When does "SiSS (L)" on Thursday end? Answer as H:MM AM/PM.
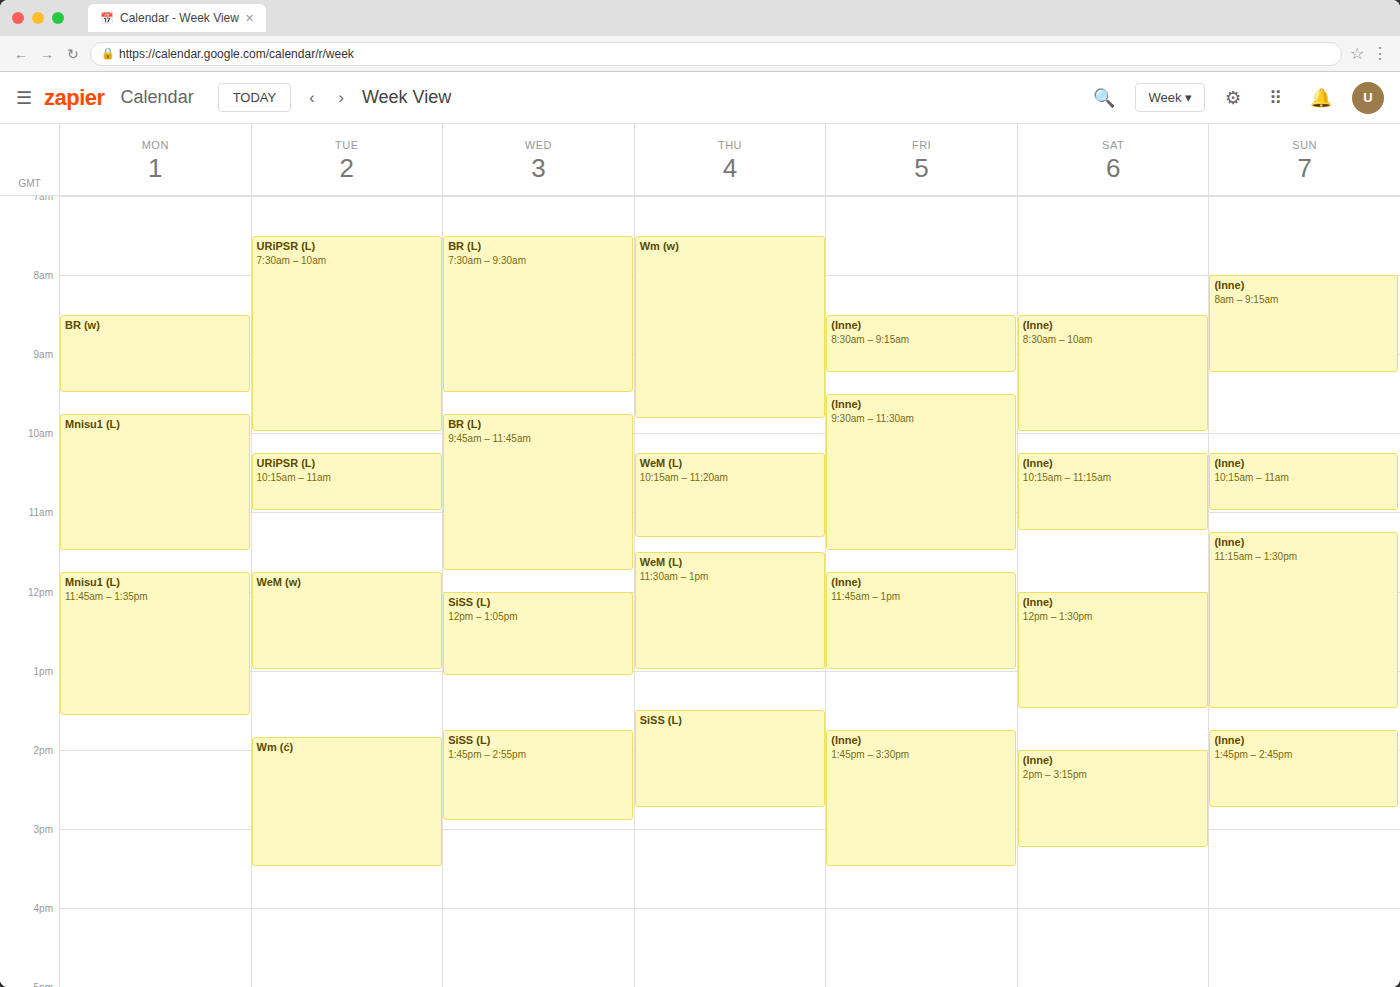
2:45 PM